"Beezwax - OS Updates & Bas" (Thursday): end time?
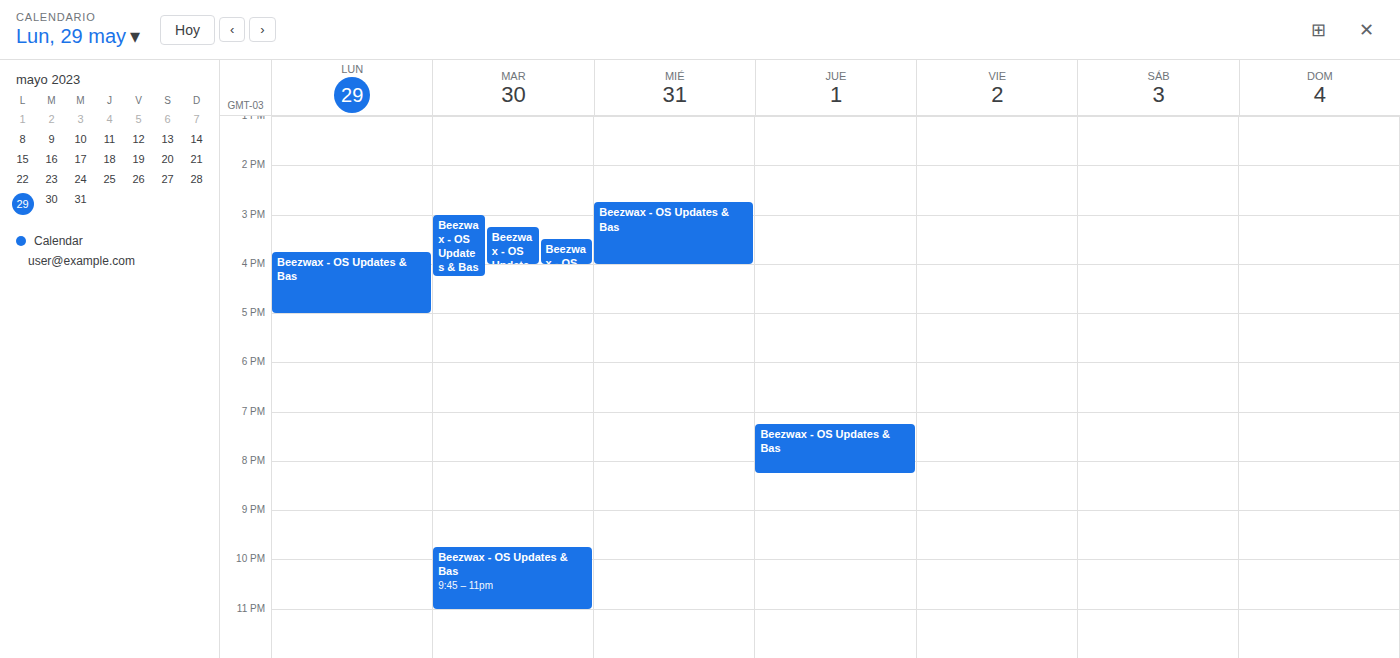
8:15 PM